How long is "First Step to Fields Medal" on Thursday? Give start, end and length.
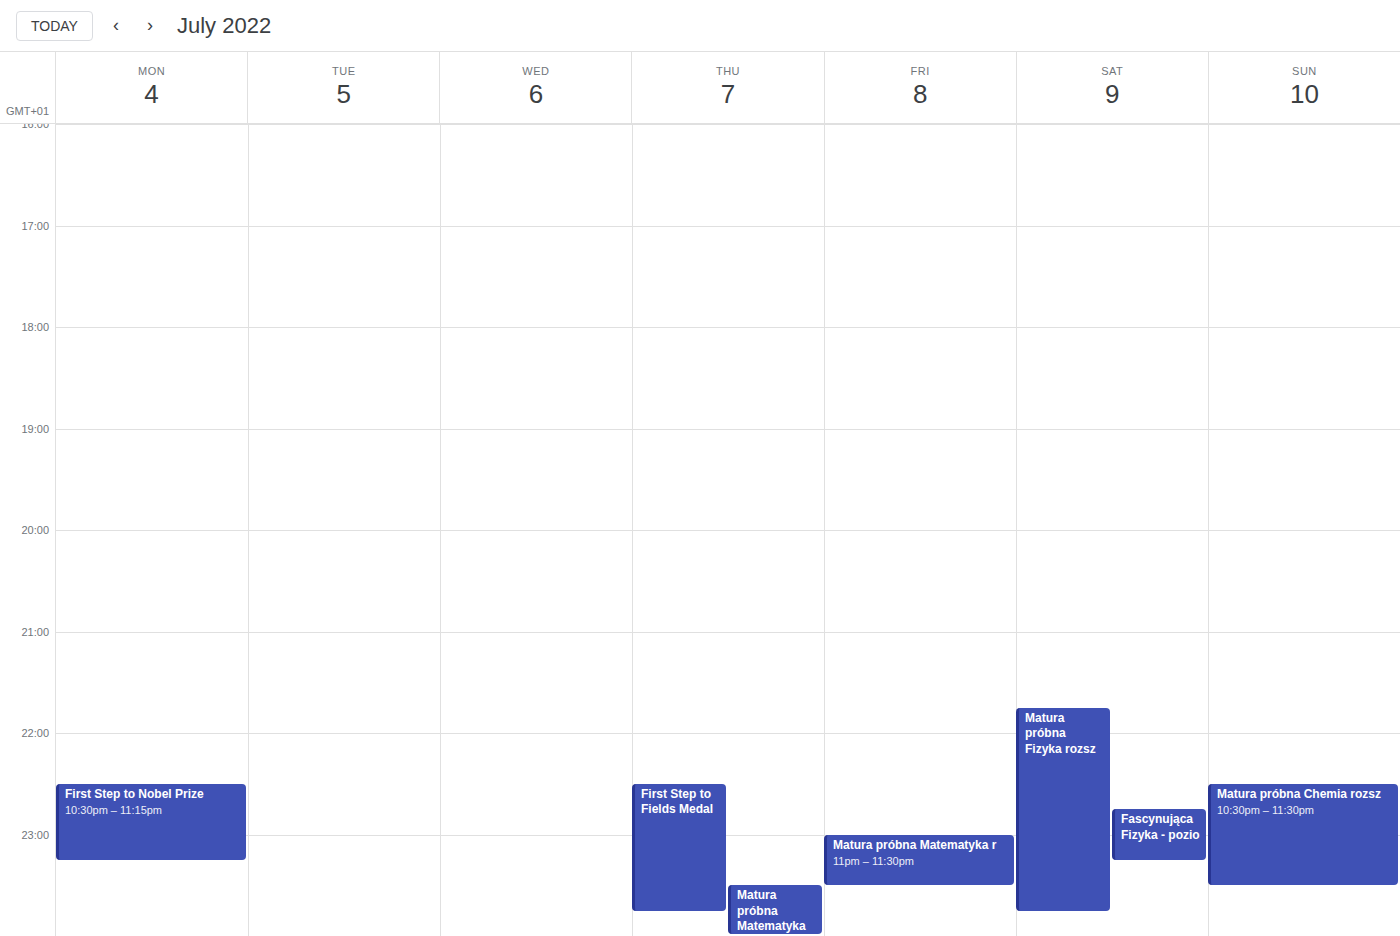
10:30 PM to 11:45 PM, 1 hour 15 minutes